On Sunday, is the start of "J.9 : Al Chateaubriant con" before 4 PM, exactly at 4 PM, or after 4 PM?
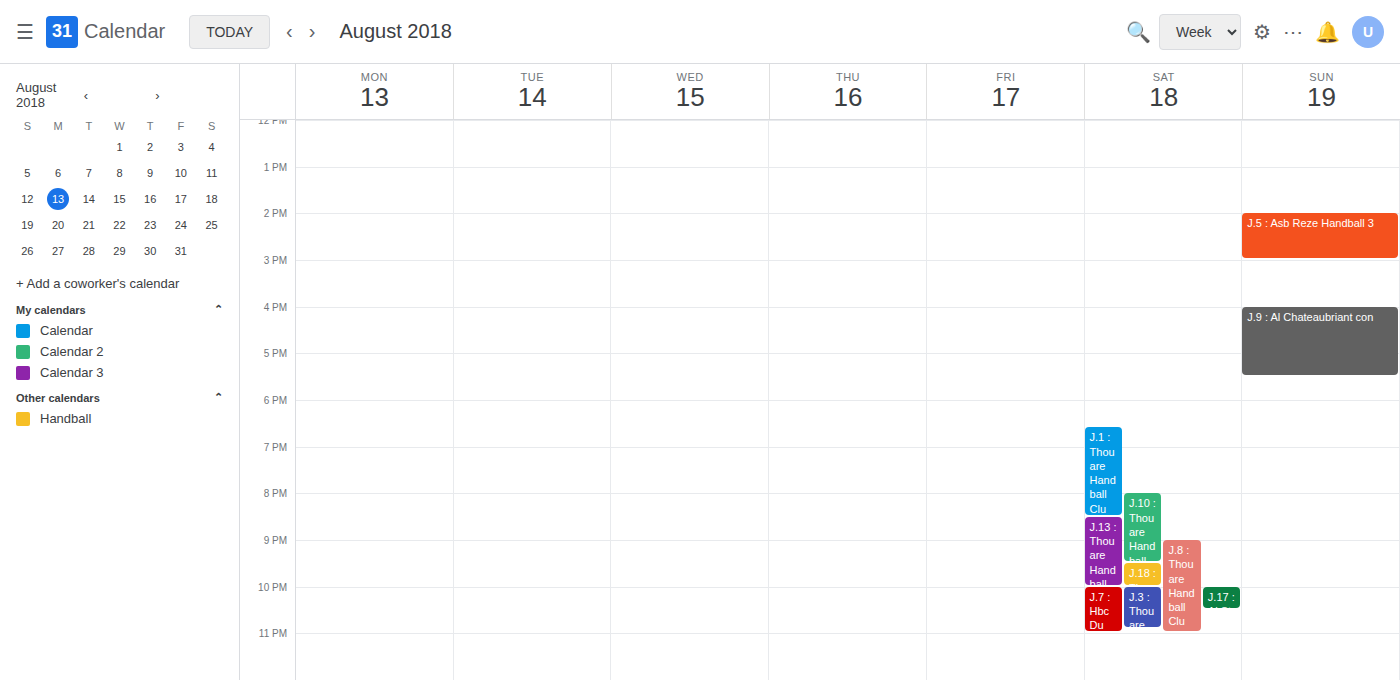
4:00 PM -- exactly at 4 PM, on the 4 PM line.